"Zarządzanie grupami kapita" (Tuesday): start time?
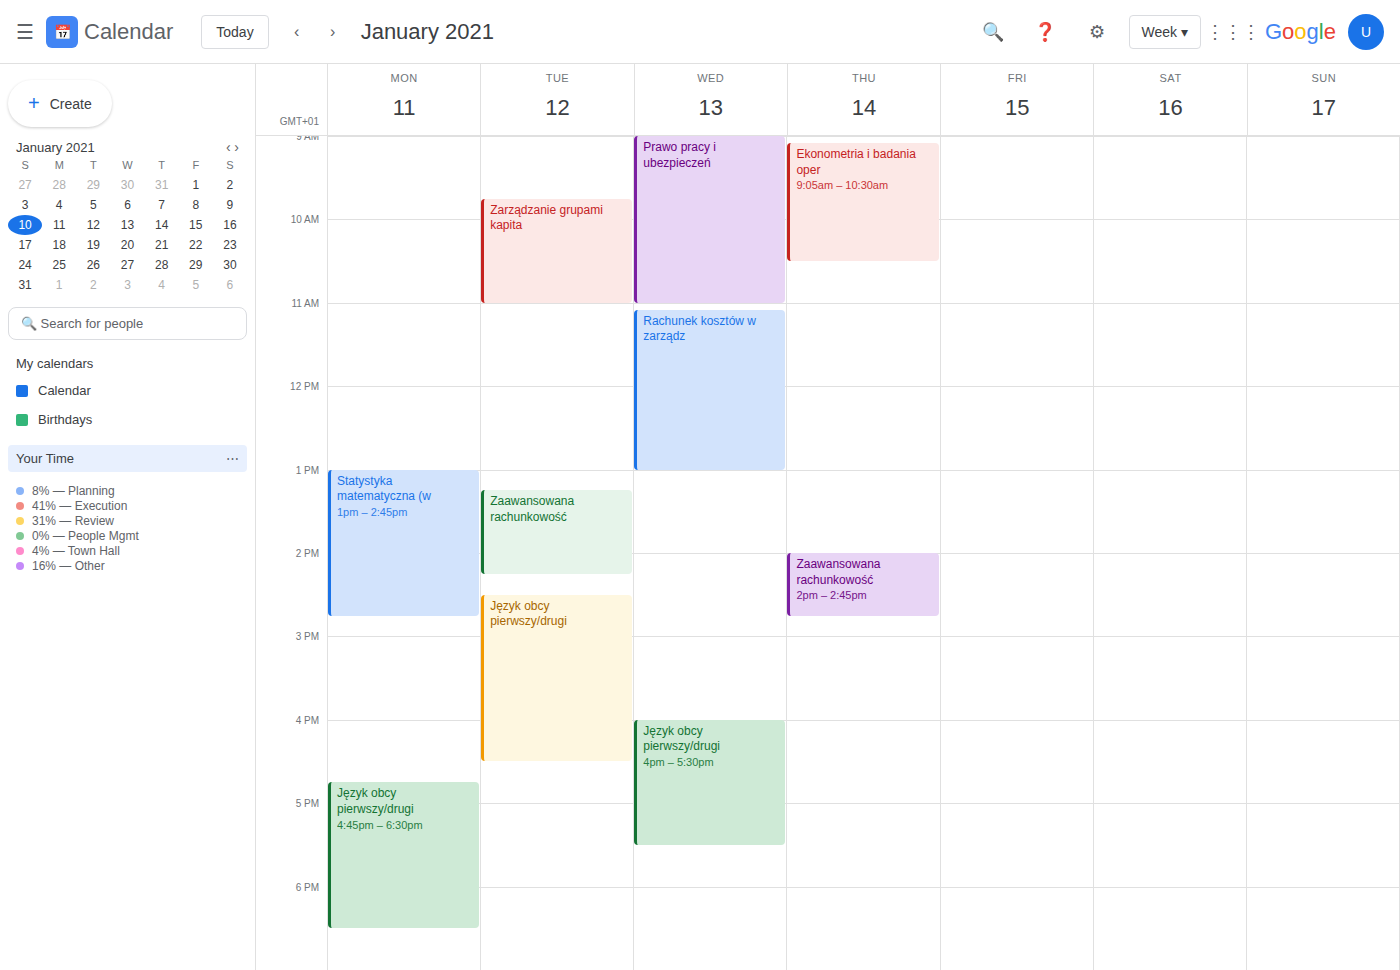
09:45